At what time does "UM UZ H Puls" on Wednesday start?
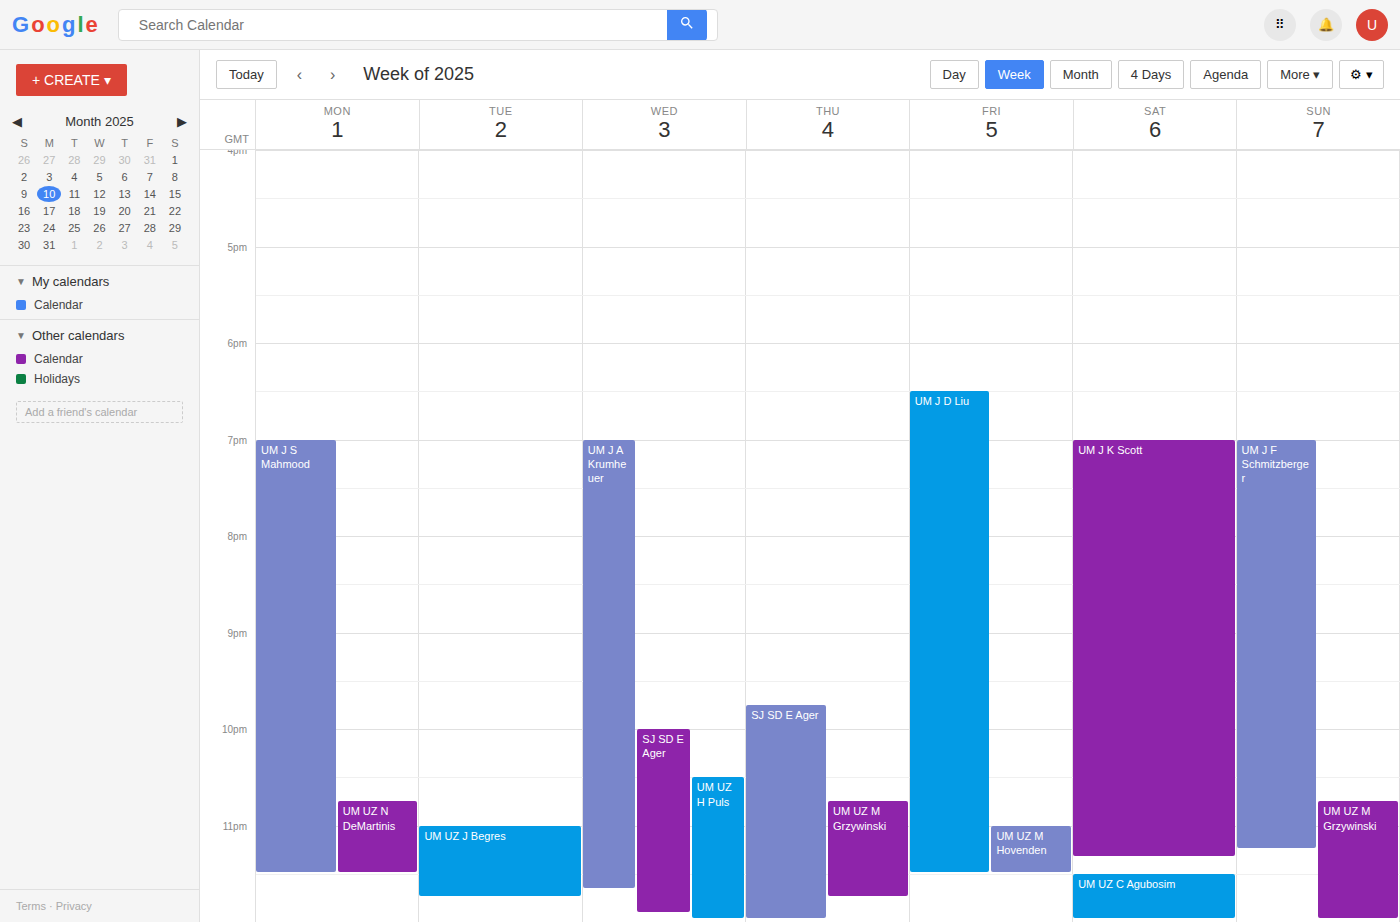
10:30 PM